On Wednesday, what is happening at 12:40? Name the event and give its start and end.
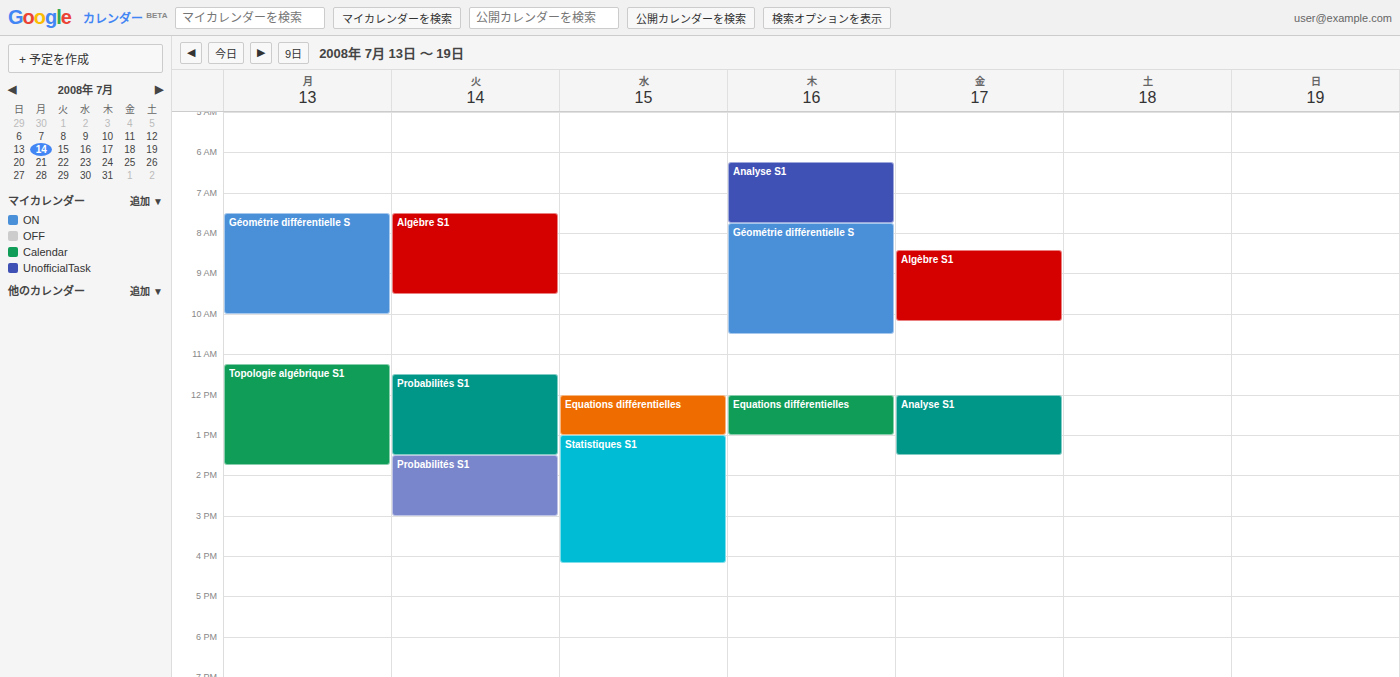
"Equations différentielles", 12:00 to 13:00